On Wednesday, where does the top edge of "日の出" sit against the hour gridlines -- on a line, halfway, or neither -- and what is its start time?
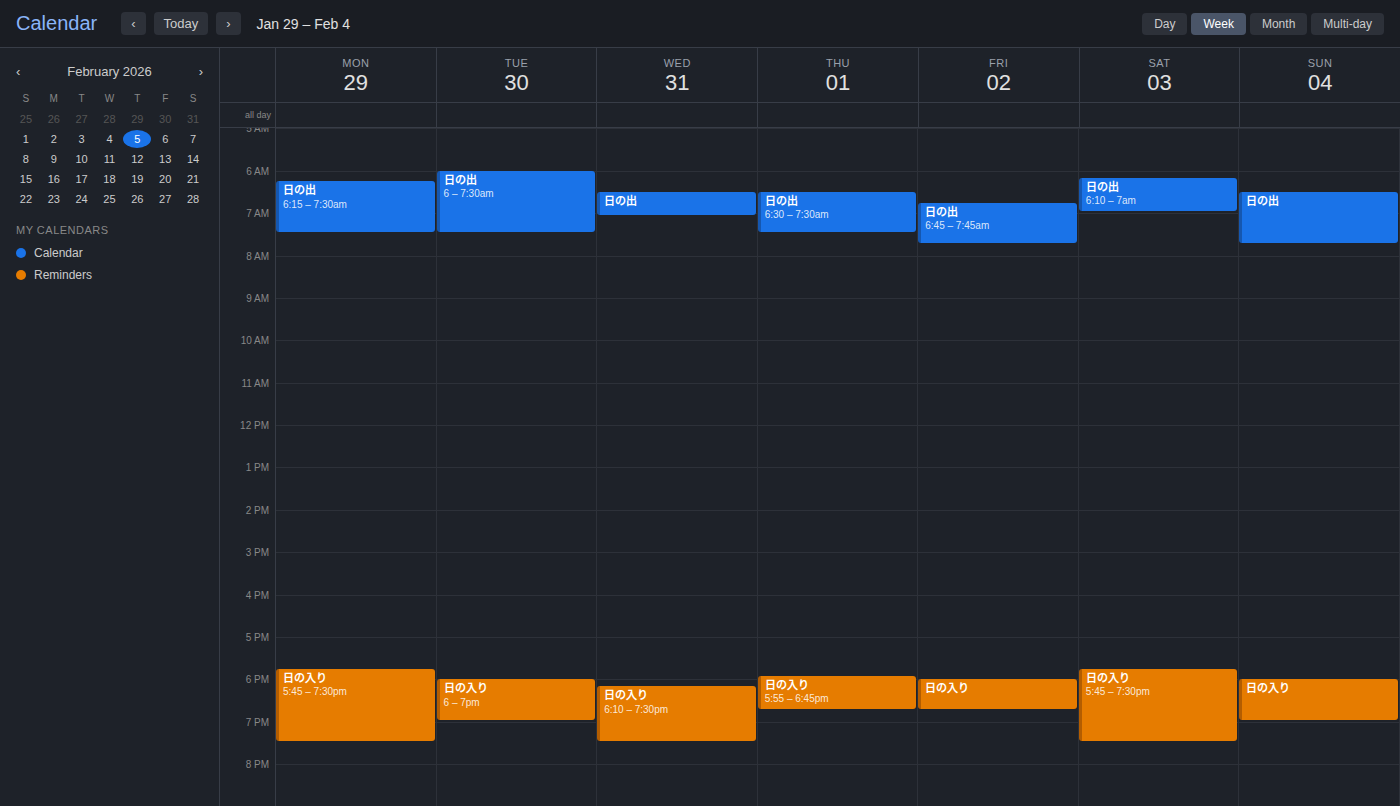
6:30 AM -- halfway between the 6 AM and 7 AM lines.